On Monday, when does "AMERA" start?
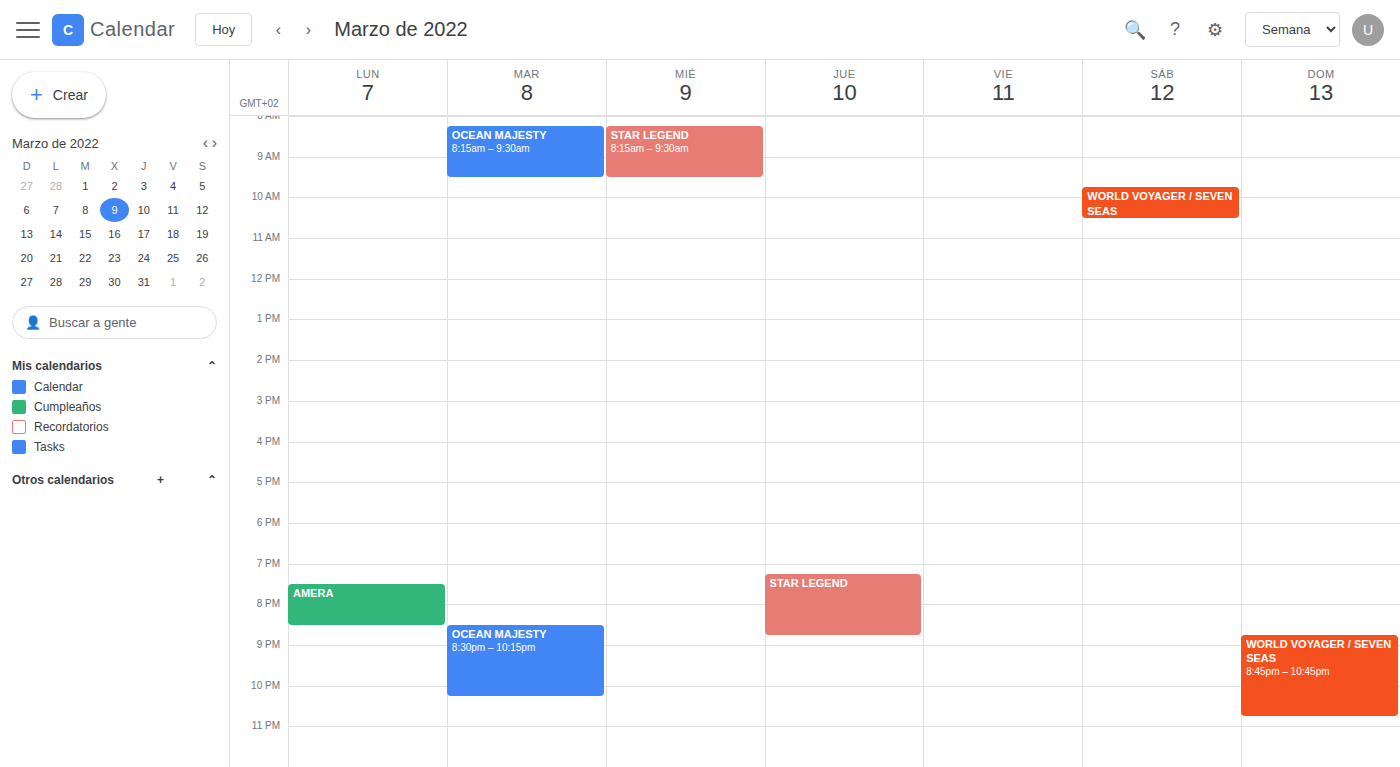
7:30 PM